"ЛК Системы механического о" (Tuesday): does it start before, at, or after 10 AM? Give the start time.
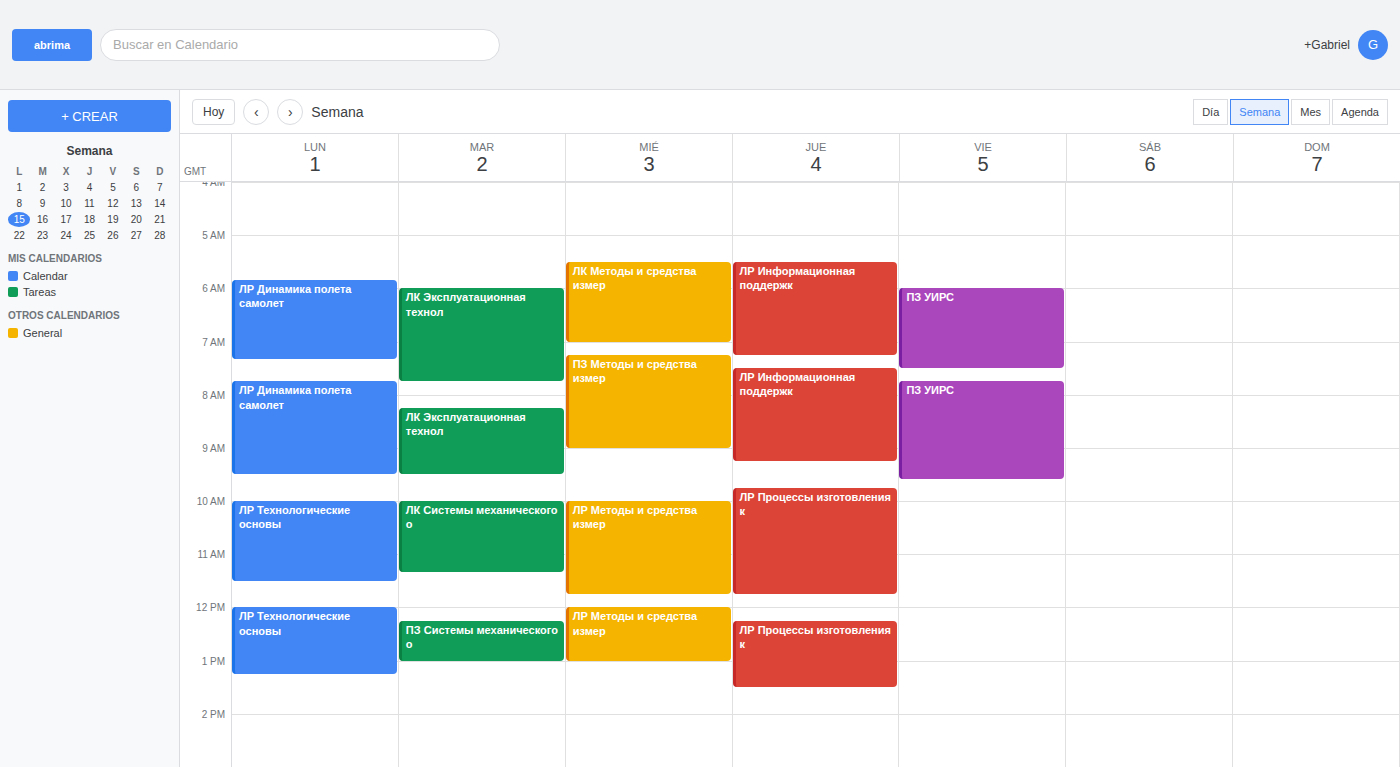
10:00 AM -- exactly at 10 AM, on the 10 AM line.